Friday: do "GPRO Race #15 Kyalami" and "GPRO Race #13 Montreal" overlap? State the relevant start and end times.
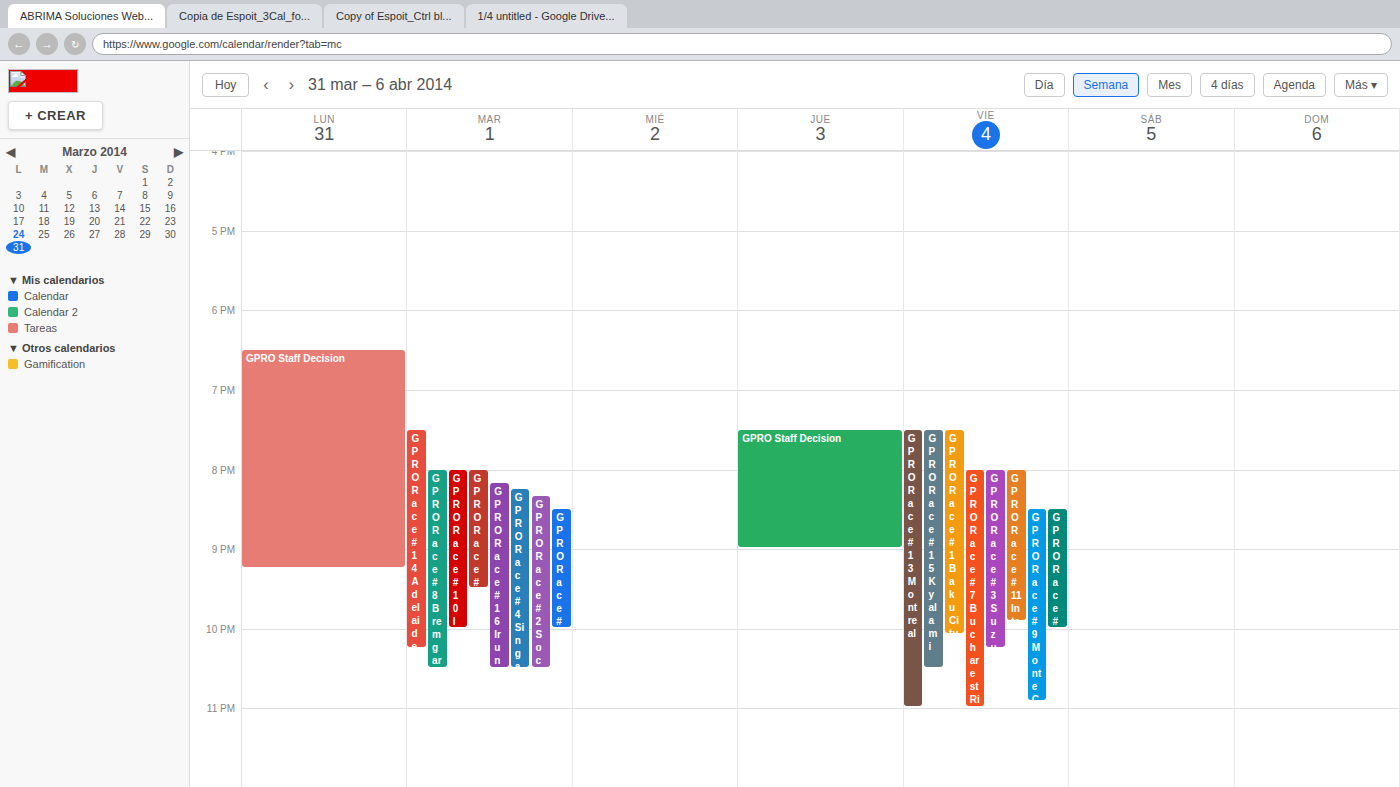
"GPRO Race #13 Montreal" starts at 7:30 PM, before "GPRO Race #15 Kyalami" ends at 10:30 PM -- they overlap.